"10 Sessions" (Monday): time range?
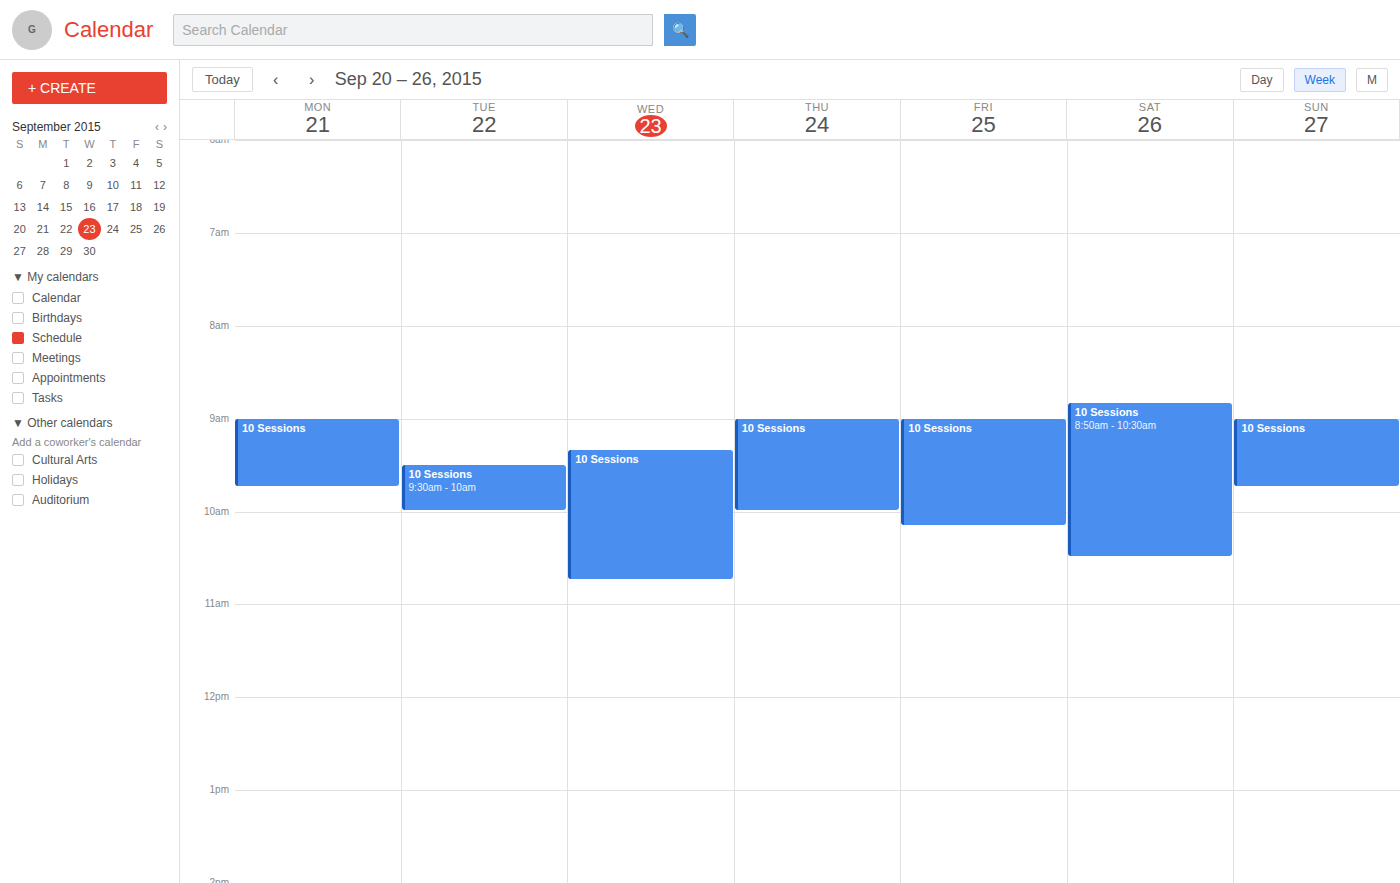
9:00 AM to 9:45 AM